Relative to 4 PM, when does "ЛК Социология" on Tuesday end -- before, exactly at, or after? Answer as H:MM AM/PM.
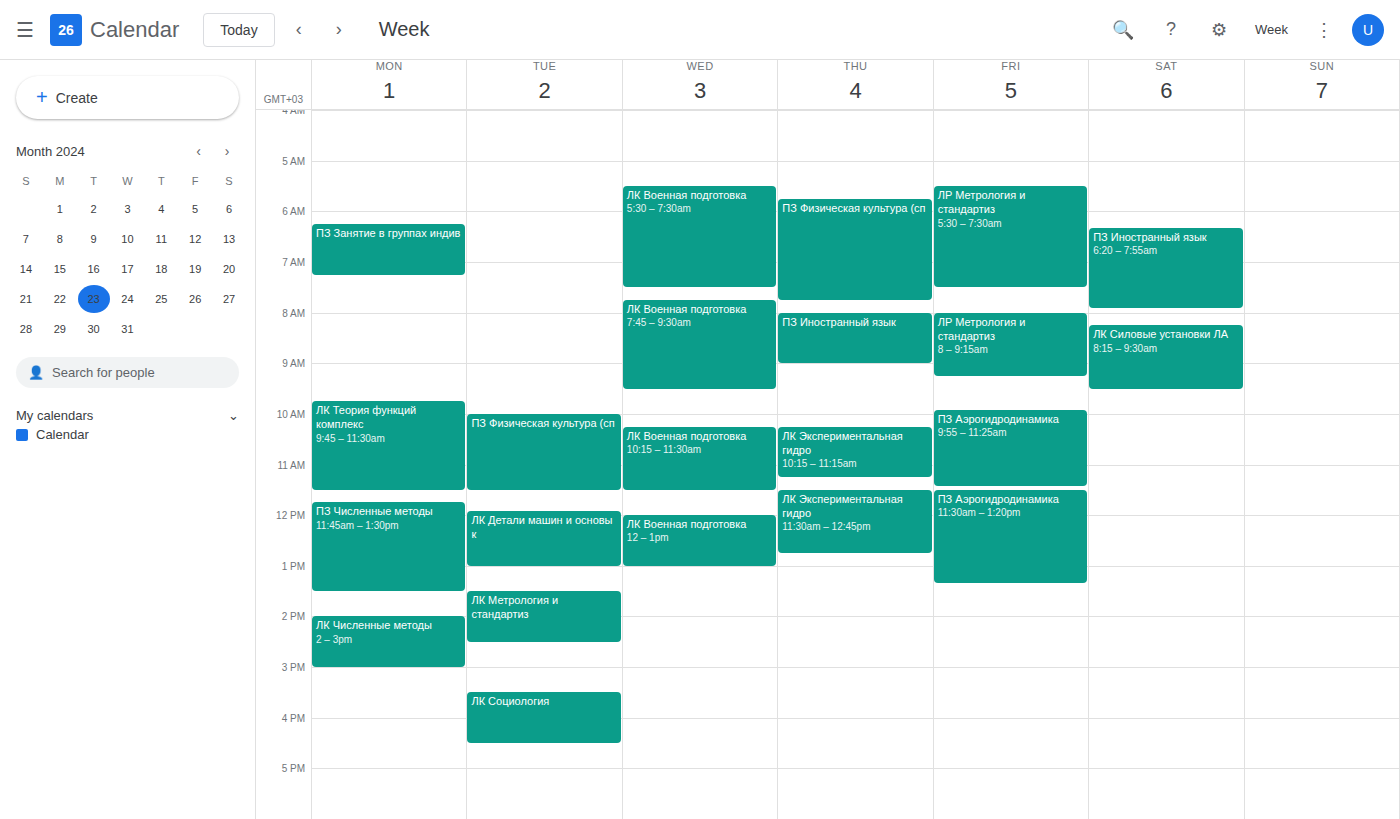
4:30 PM -- after 4 PM, 30 minutes below the 4 PM line.